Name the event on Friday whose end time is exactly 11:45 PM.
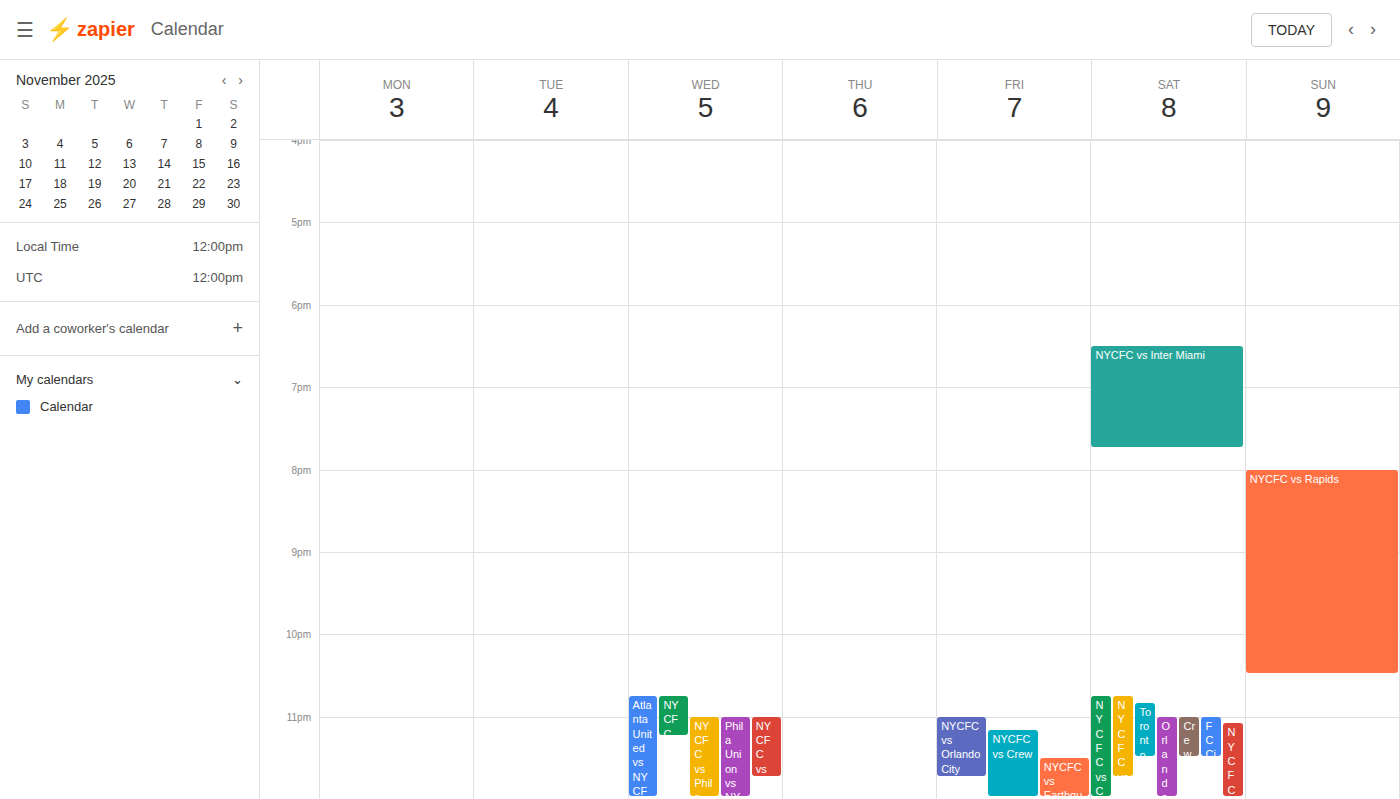
"NYCFC vs Orlando City"